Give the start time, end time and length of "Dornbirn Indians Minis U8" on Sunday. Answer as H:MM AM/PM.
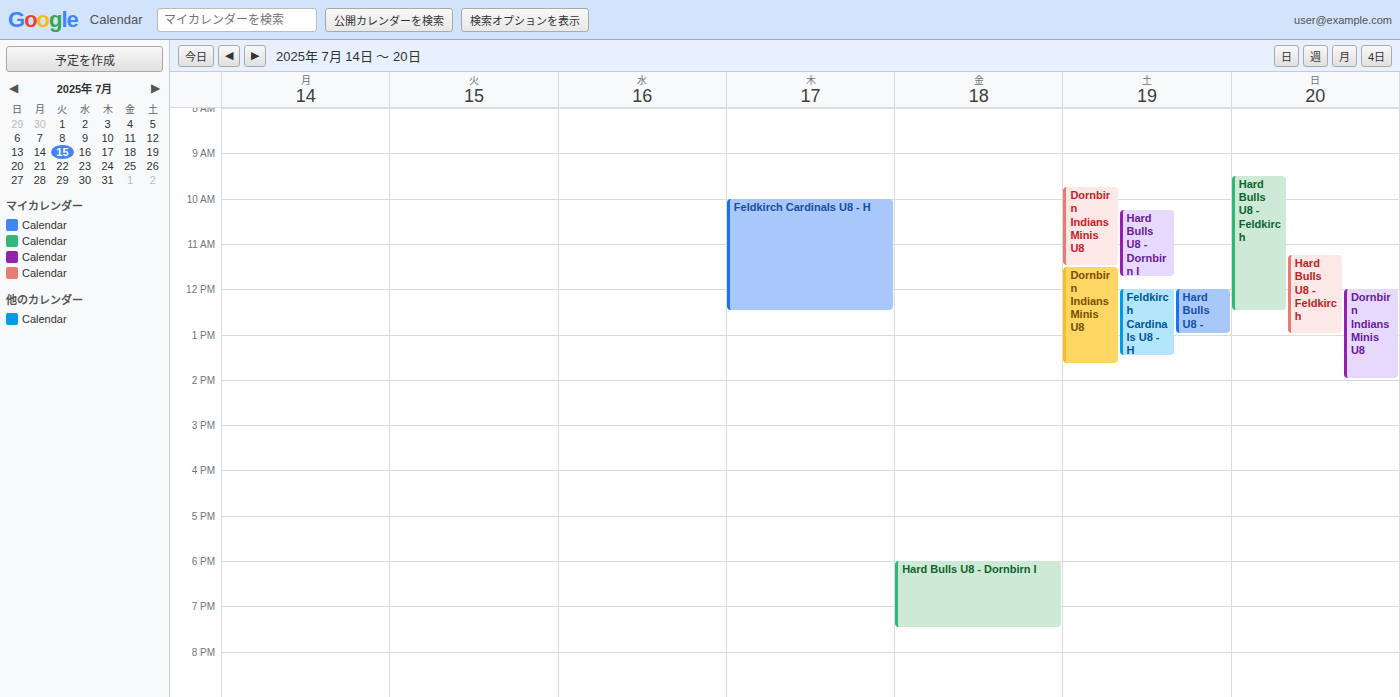
12:00 PM to 2:00 PM, 2 hours